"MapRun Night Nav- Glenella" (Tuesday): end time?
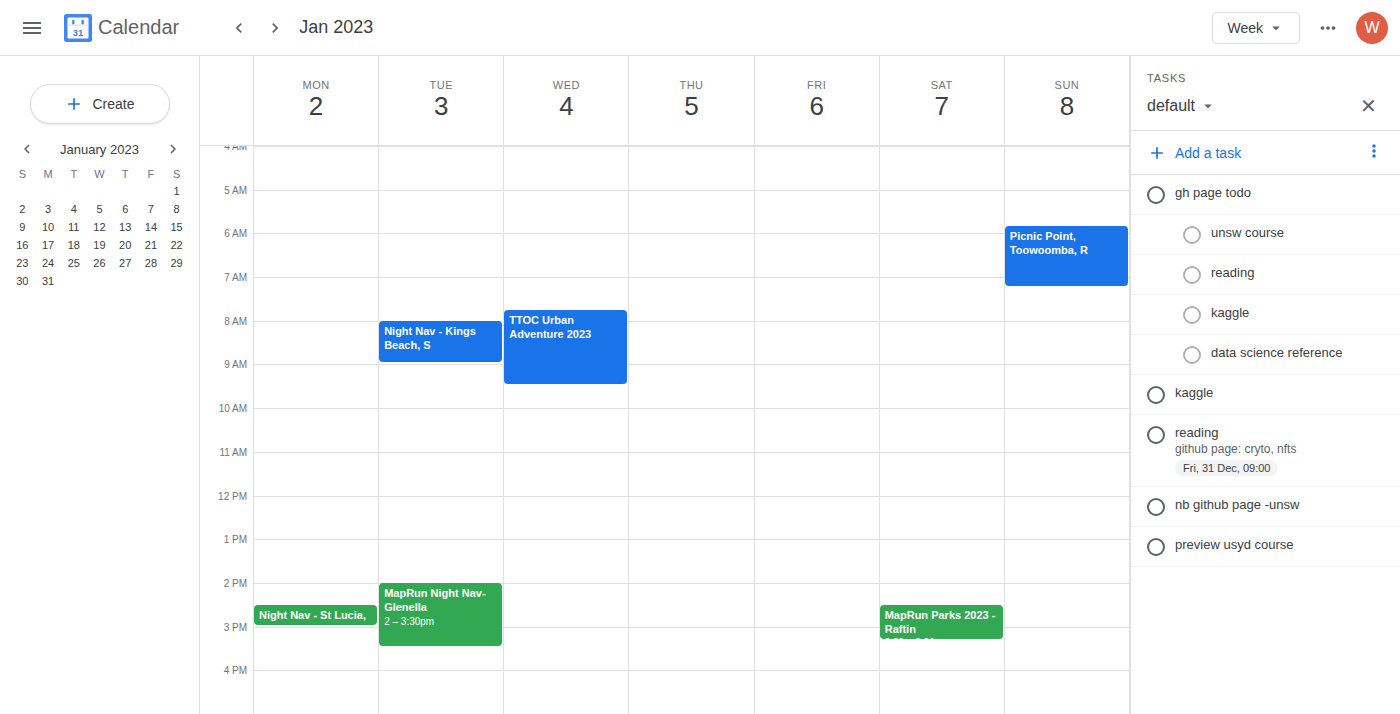
3:30 PM